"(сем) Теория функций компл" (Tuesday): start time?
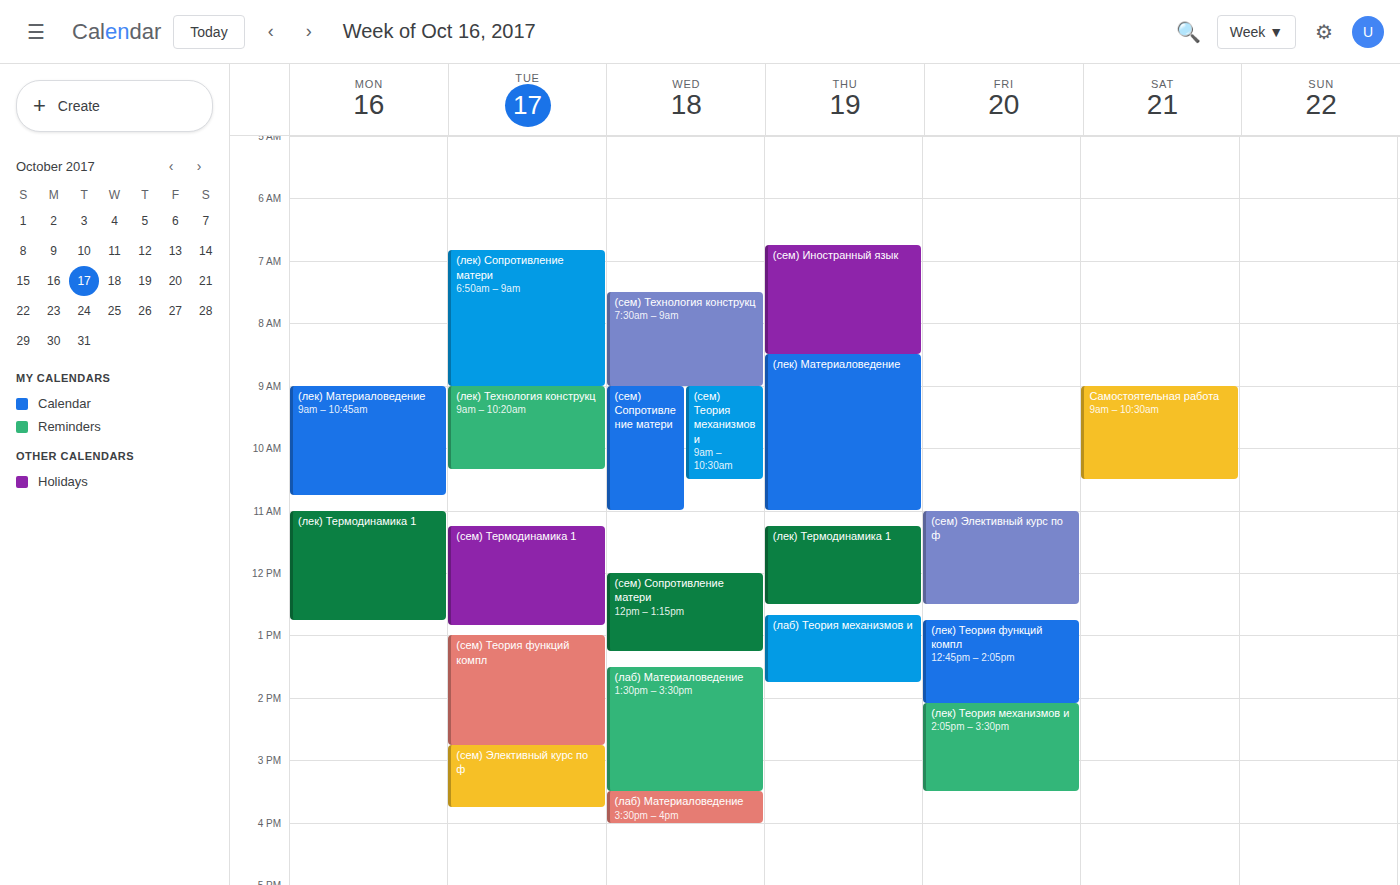
1:00 PM